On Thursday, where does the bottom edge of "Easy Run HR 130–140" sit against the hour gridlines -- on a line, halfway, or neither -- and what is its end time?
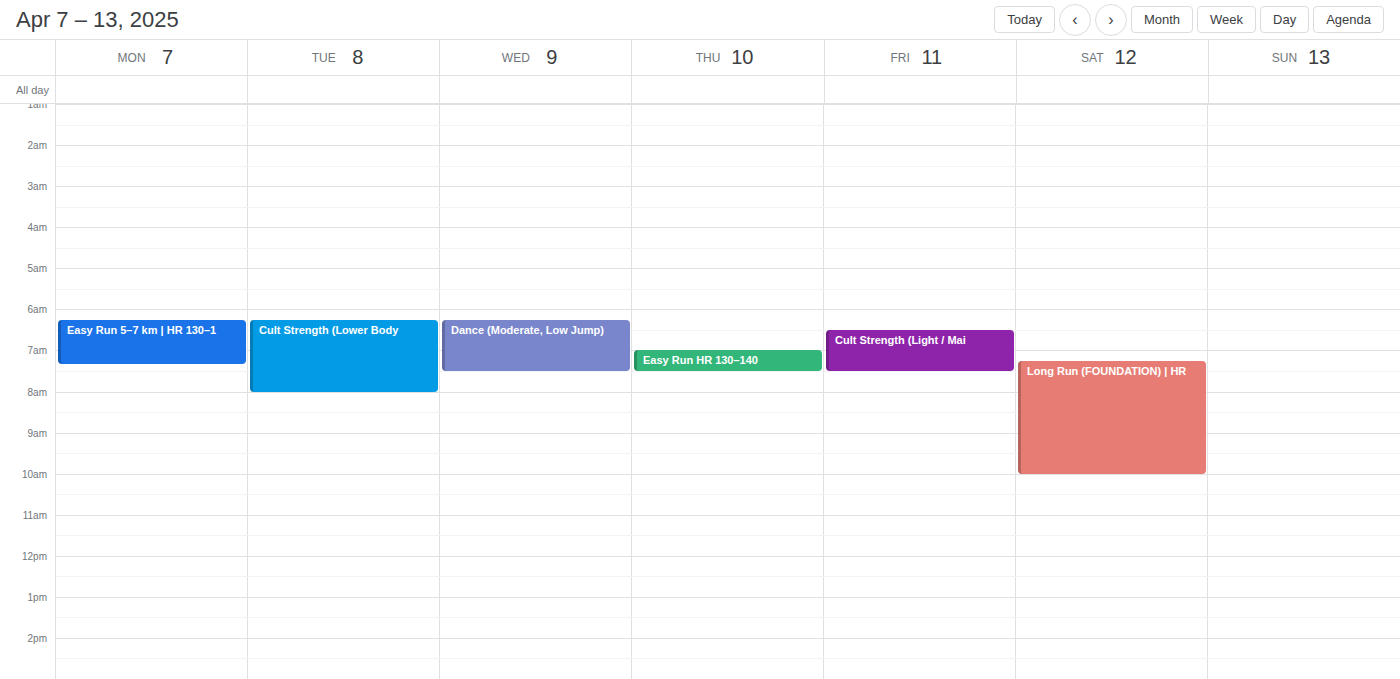
7:30 AM -- halfway between the 7 AM and 8 AM lines.